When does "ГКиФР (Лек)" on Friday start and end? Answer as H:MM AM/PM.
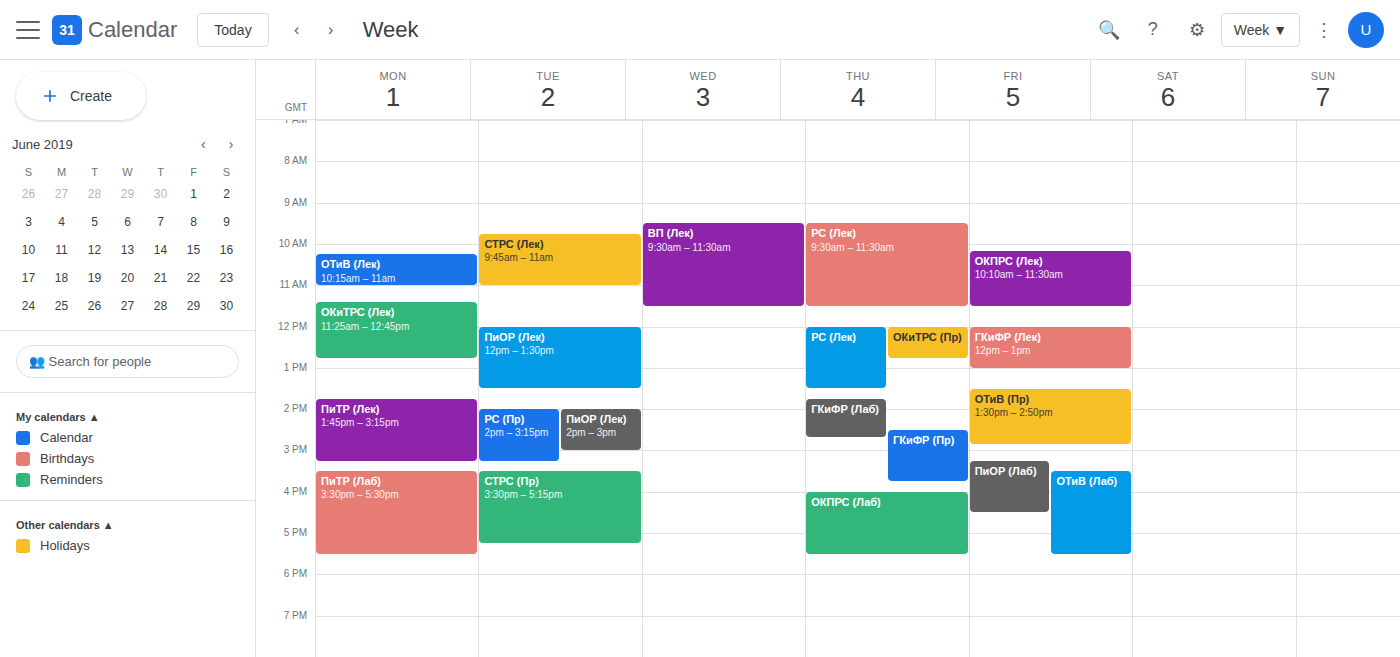
12:00 PM to 1:00 PM